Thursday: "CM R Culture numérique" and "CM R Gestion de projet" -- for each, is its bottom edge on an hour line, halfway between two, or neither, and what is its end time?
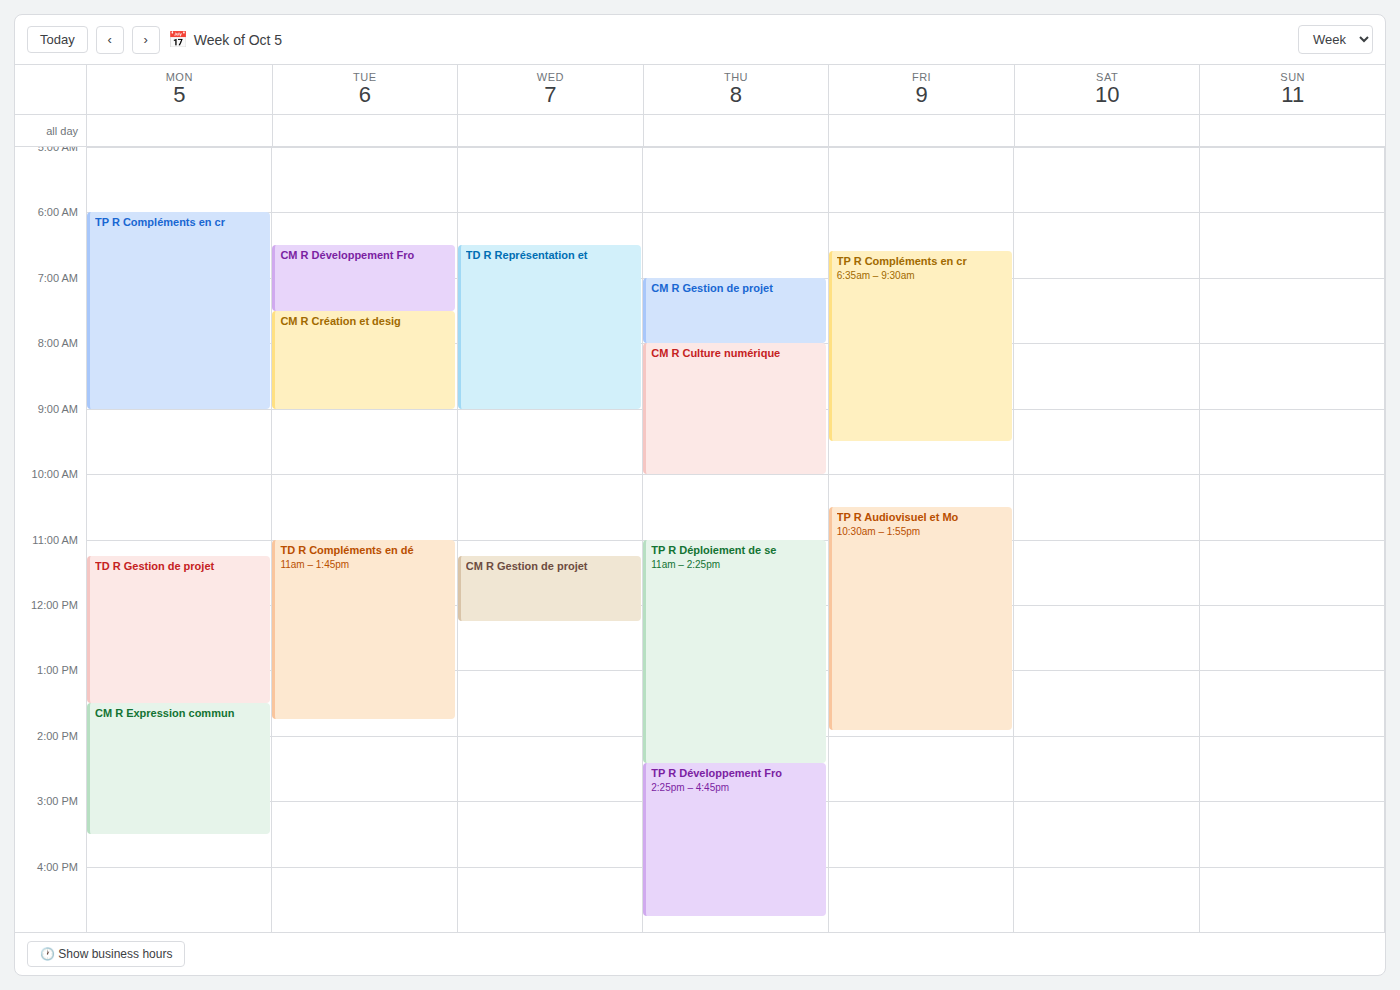
"CM R Culture numérique": 10:00 AM, exactly on the 10 AM line. "CM R Gestion de projet": 8:00 AM, exactly on the 8 AM line.